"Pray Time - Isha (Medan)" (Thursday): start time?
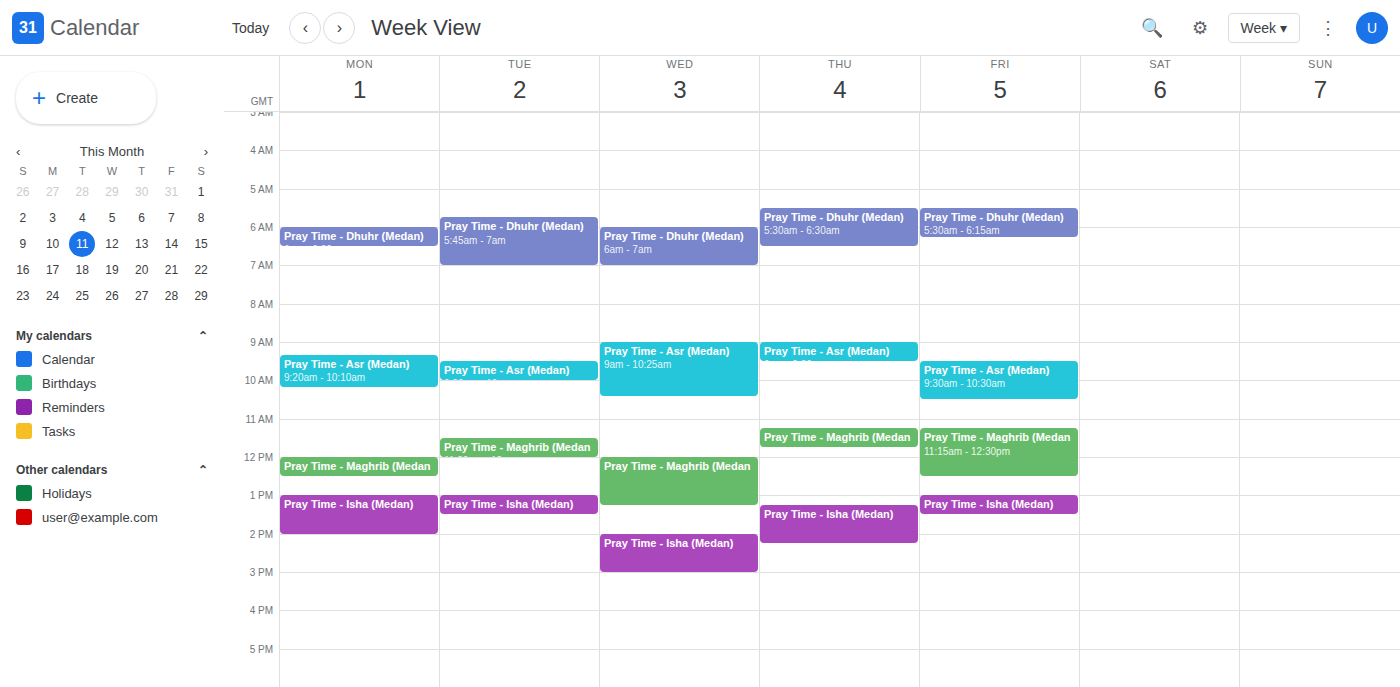
1:15 PM